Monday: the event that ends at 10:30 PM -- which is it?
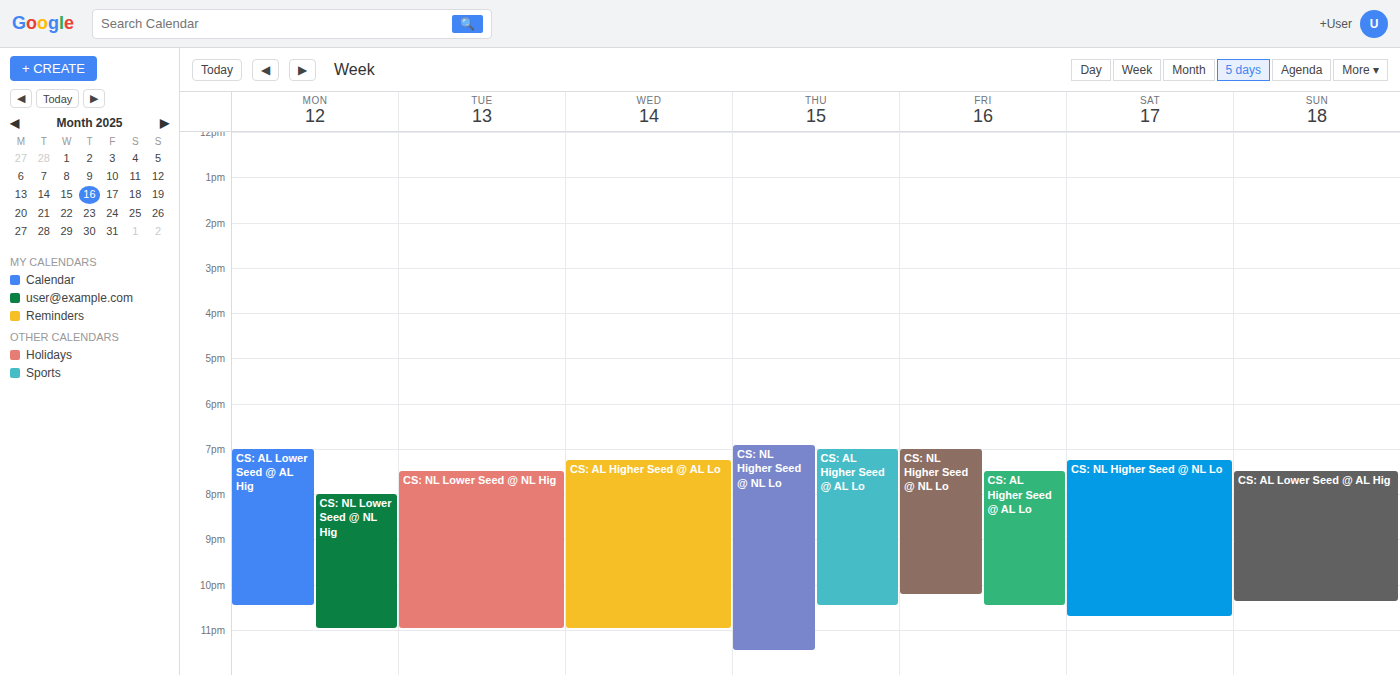
"CS: AL Lower Seed @ AL Hig"